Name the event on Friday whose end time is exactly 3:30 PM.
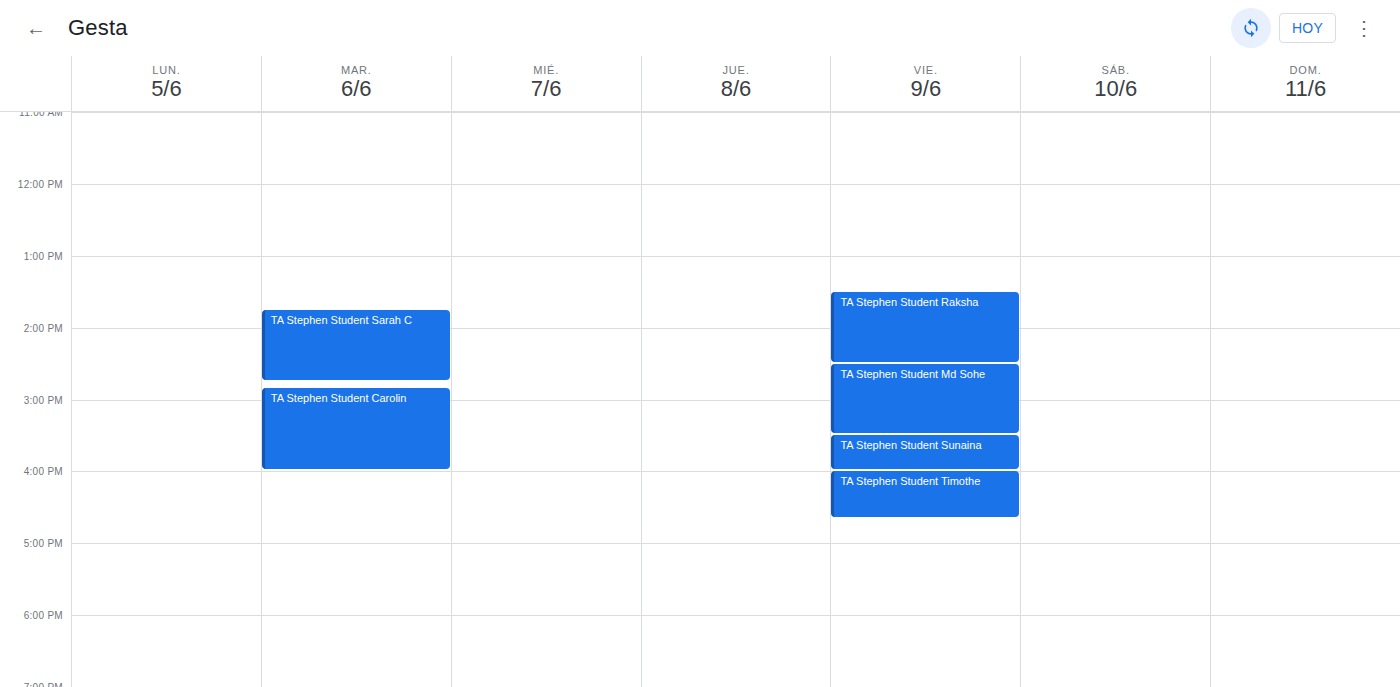
"TA Stephen Student Md Sohe"